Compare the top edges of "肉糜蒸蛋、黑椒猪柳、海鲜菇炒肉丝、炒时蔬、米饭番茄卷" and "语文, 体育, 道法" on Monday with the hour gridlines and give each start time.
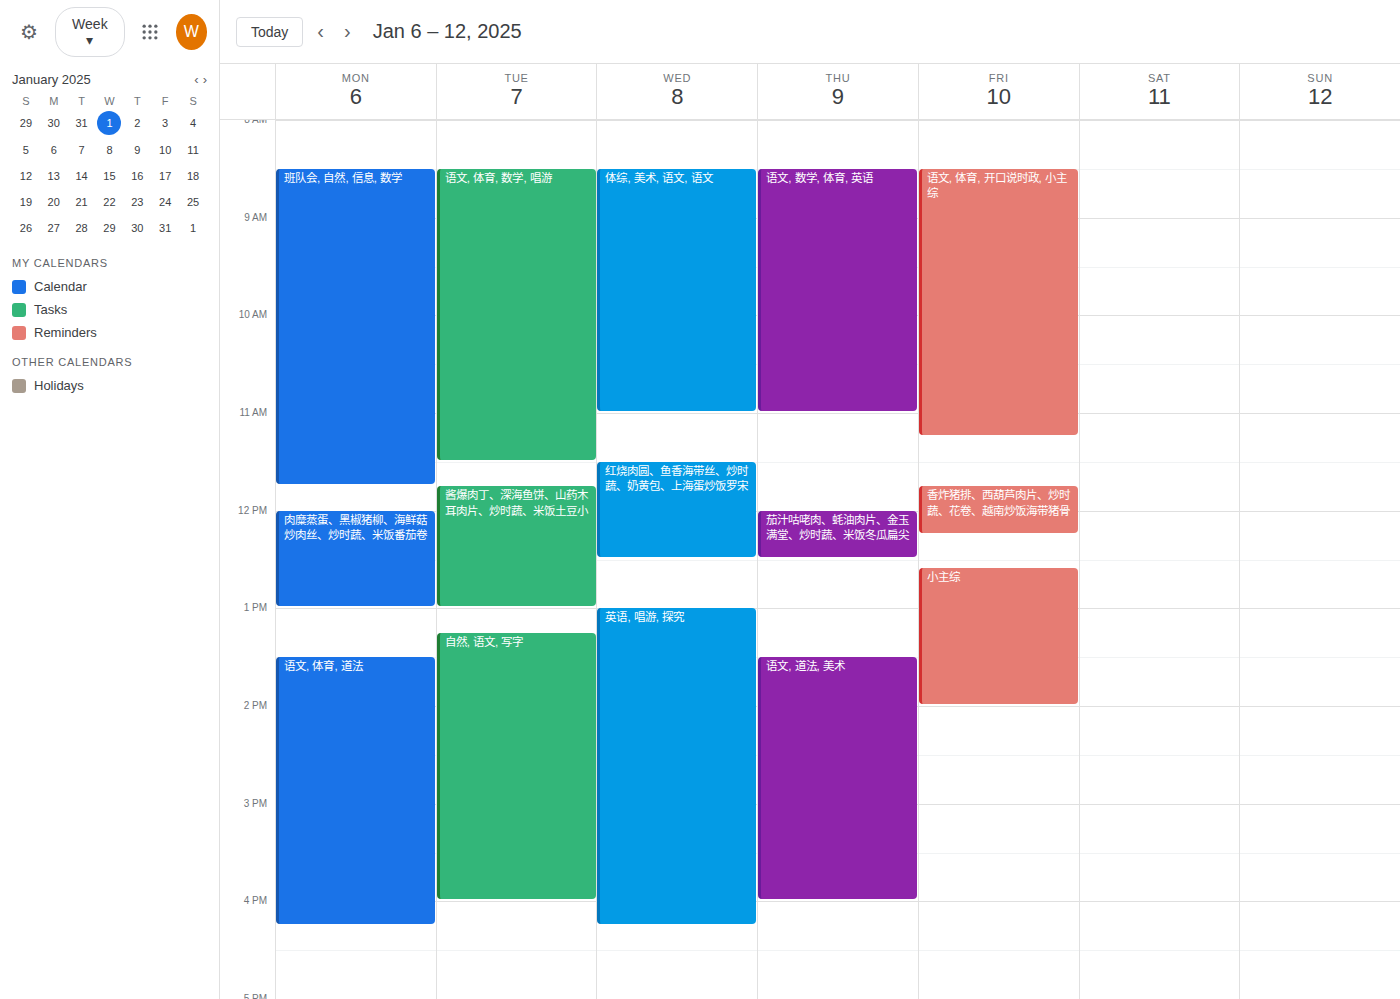
"肉糜蒸蛋、黑椒猪柳、海鲜菇炒肉丝、炒时蔬、米饭番茄卷": 12:00 PM, exactly on the 12 PM line. "语文, 体育, 道法": 1:30 PM, halfway between the 1 PM and 2 PM lines.